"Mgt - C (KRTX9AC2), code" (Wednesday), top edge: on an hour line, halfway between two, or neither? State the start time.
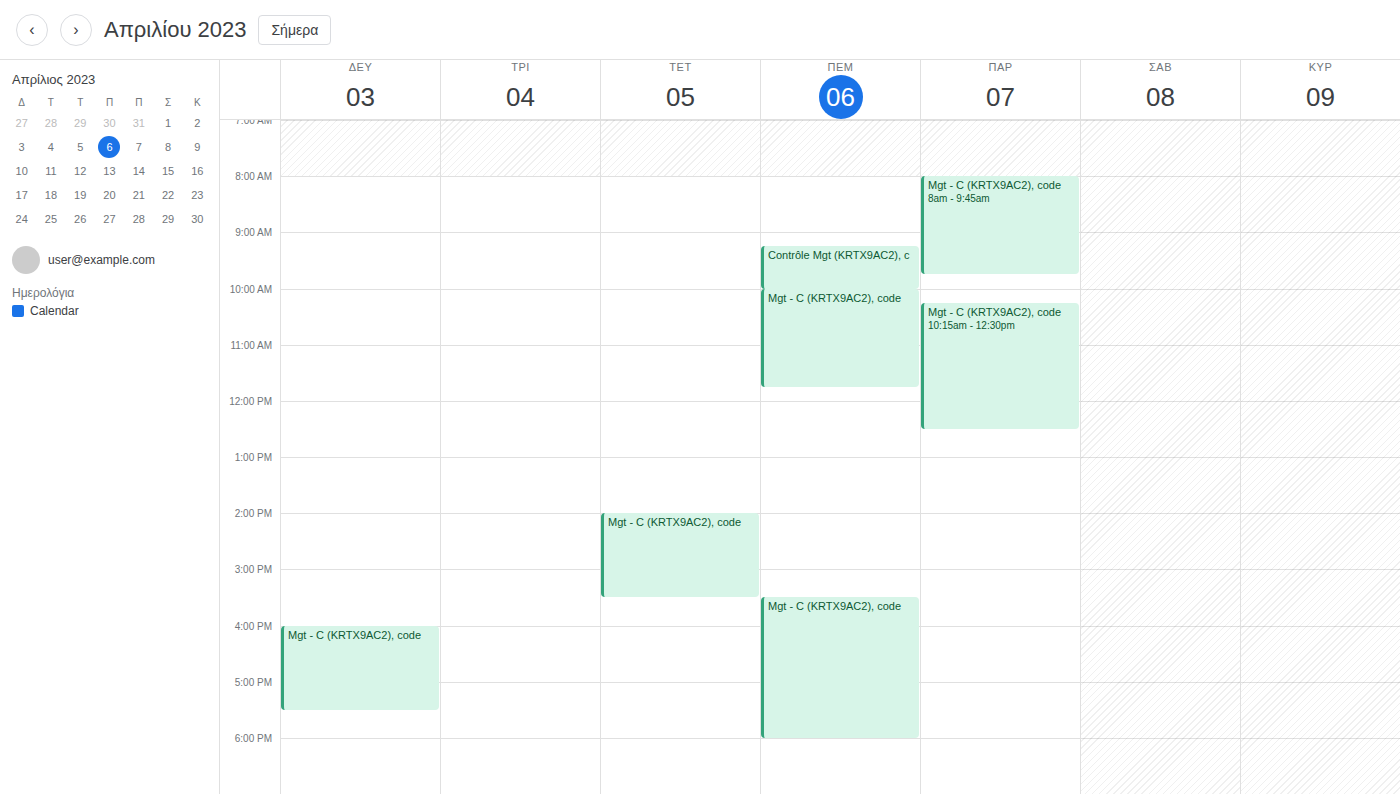
2:00 PM -- exactly on the 2 PM line.